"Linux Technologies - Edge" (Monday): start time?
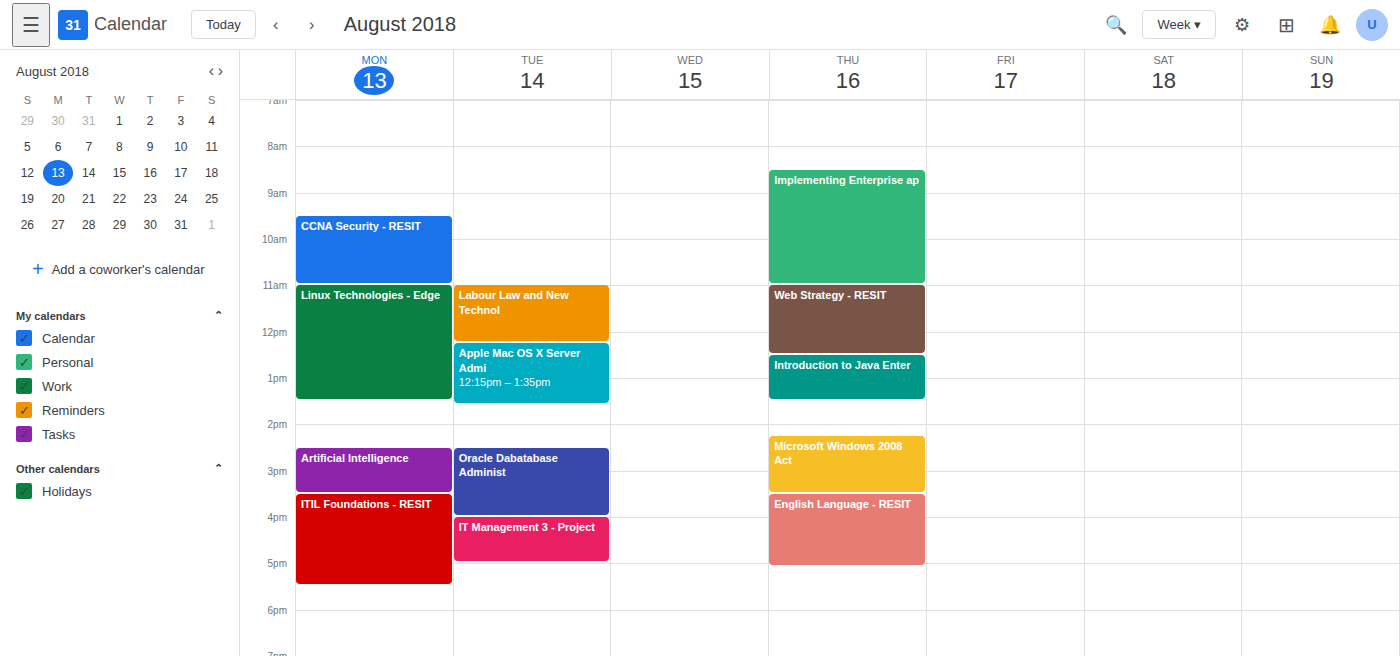
11:00 AM